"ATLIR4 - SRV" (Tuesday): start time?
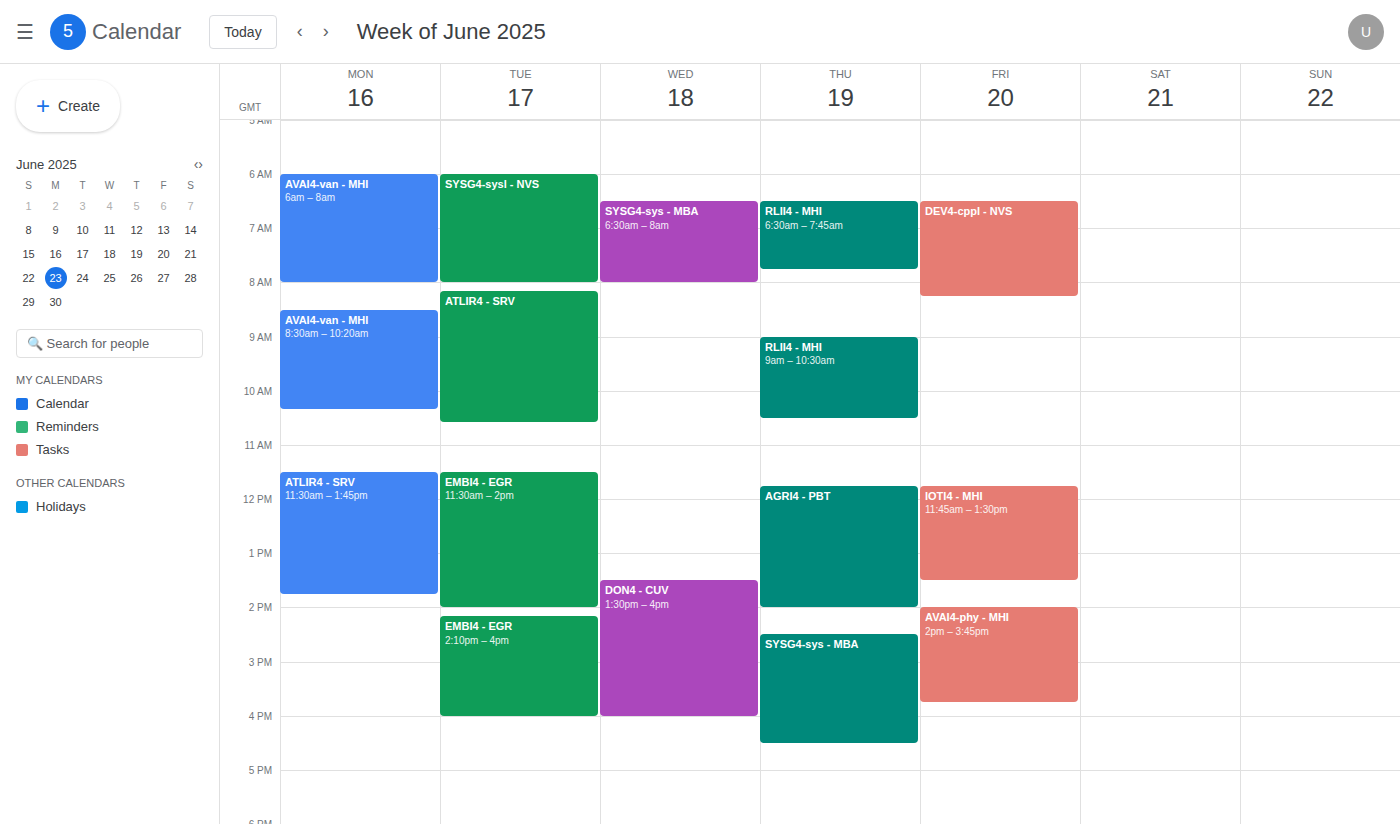
08:10